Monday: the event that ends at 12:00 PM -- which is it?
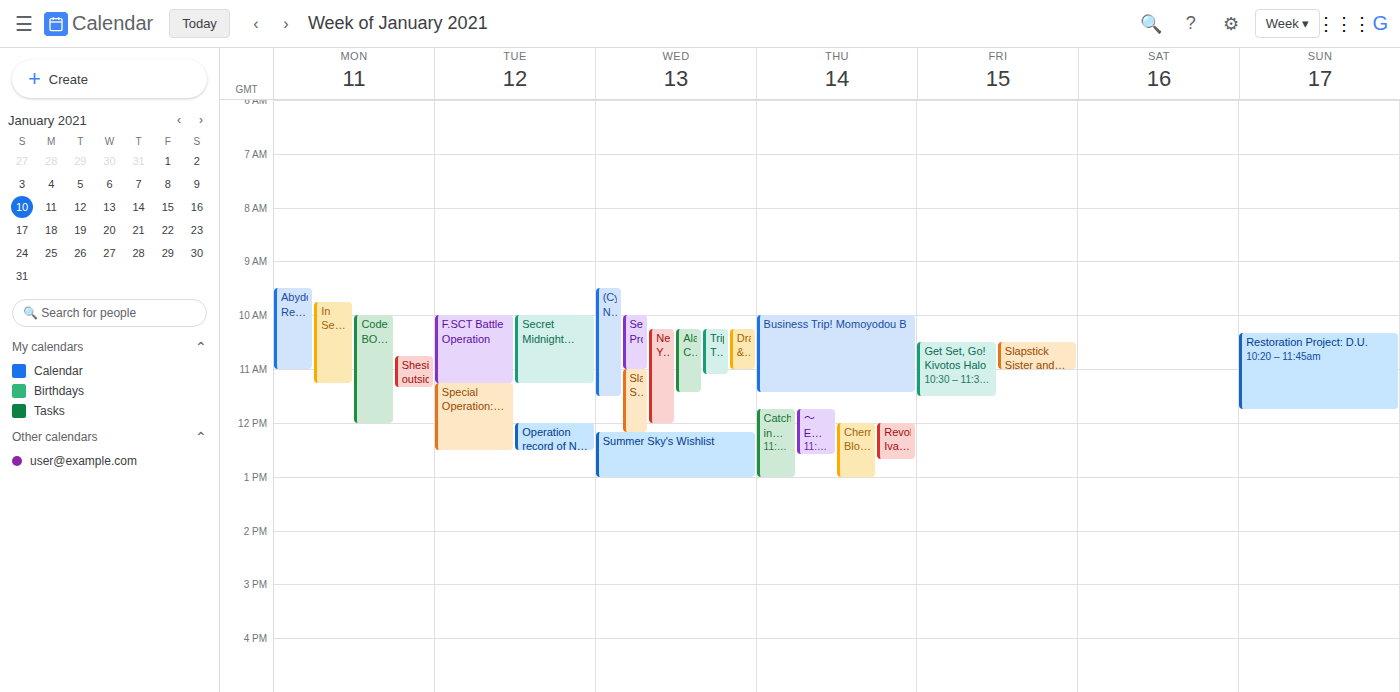
"Code: BOX Shadow Looming O"